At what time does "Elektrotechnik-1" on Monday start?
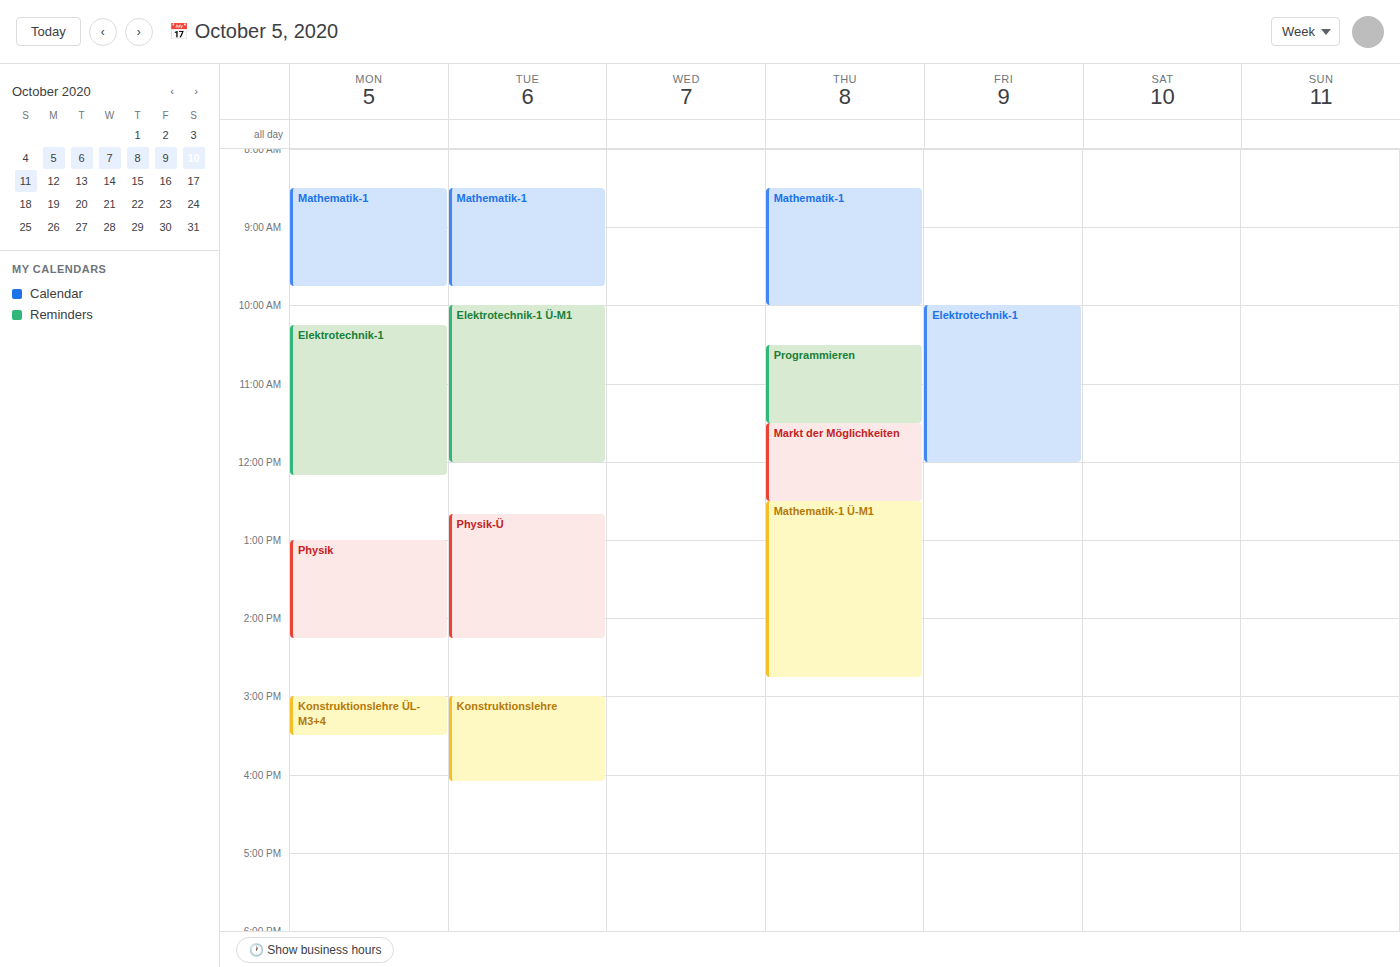
10:15 AM